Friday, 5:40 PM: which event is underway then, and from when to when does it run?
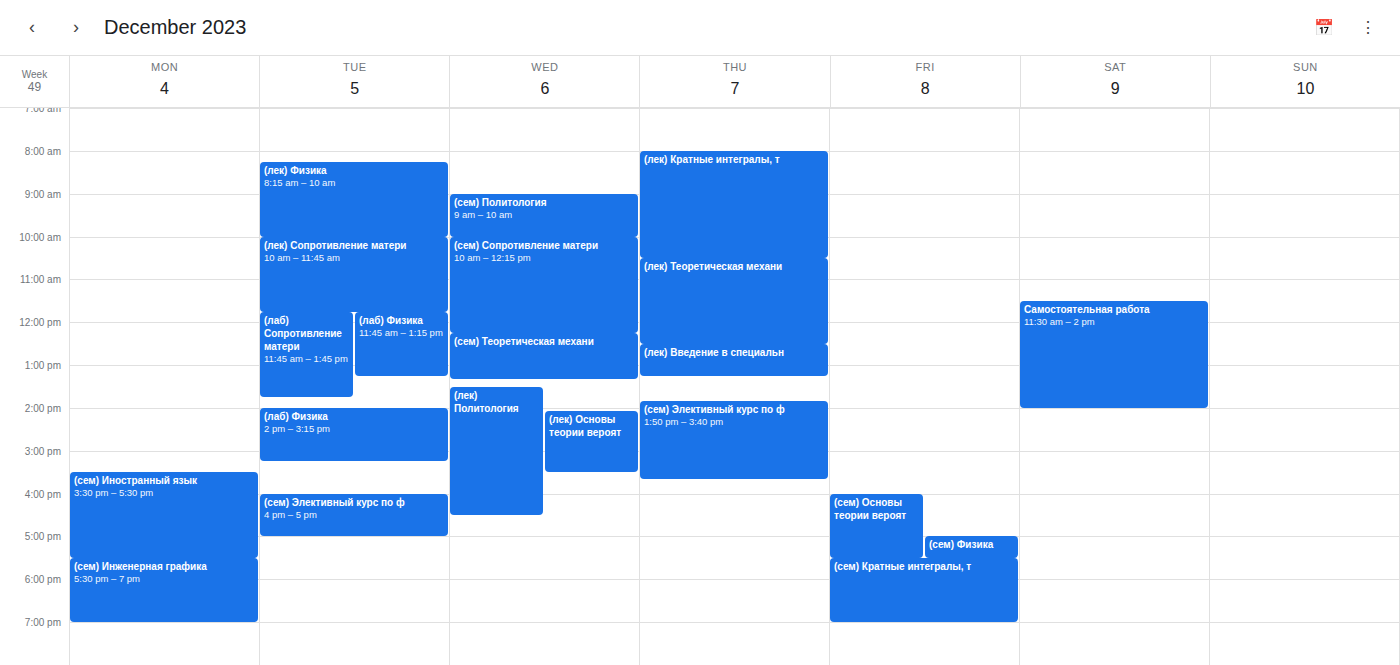
"(сем) Кратные интегралы, т", 5:30 PM to 7:00 PM